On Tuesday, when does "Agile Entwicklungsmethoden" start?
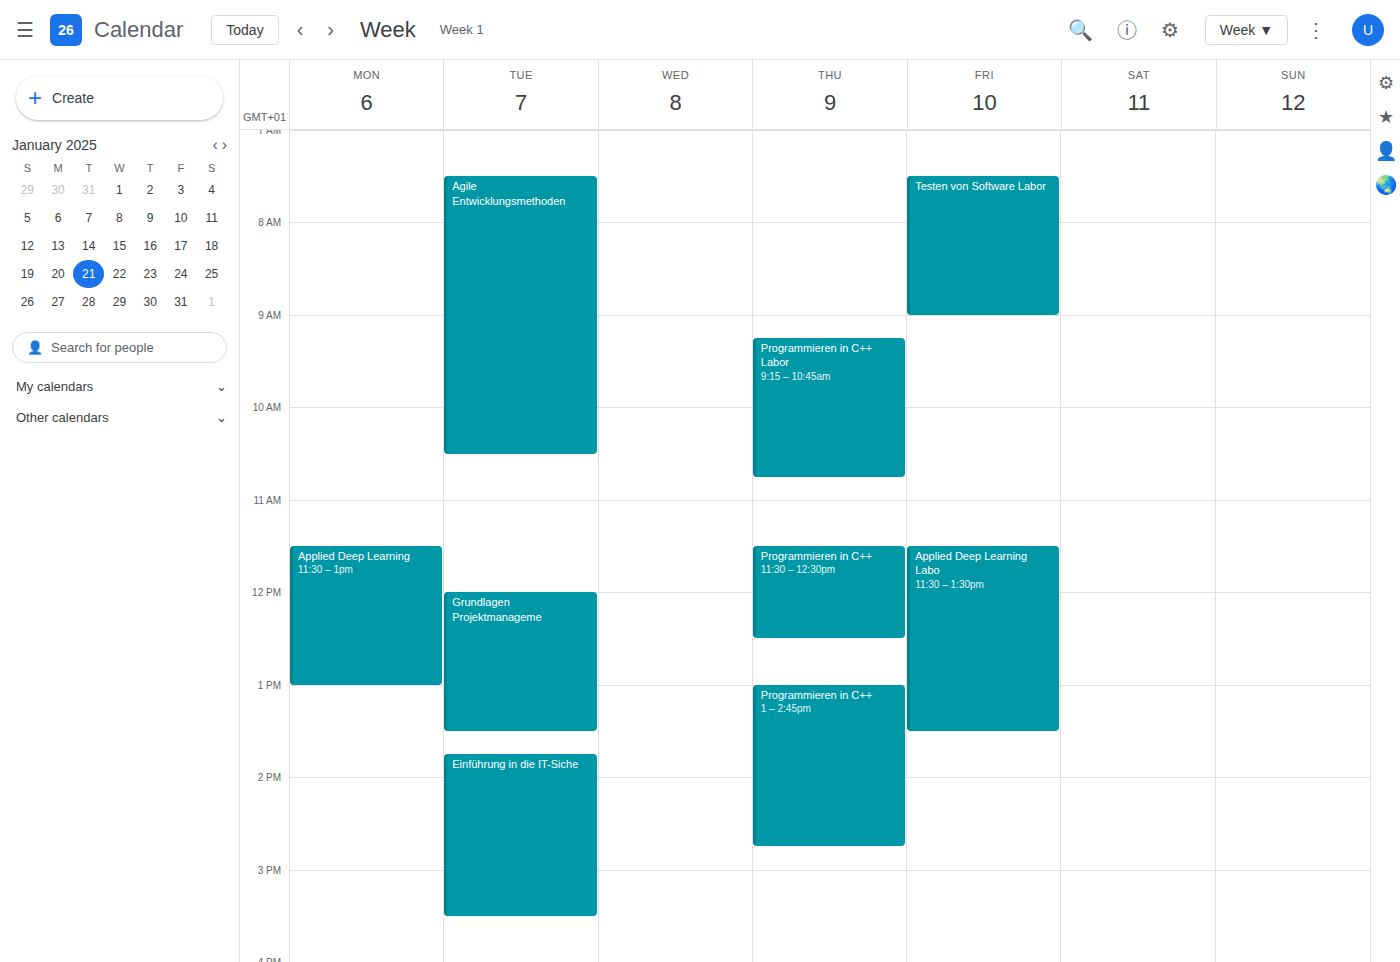
7:30 AM